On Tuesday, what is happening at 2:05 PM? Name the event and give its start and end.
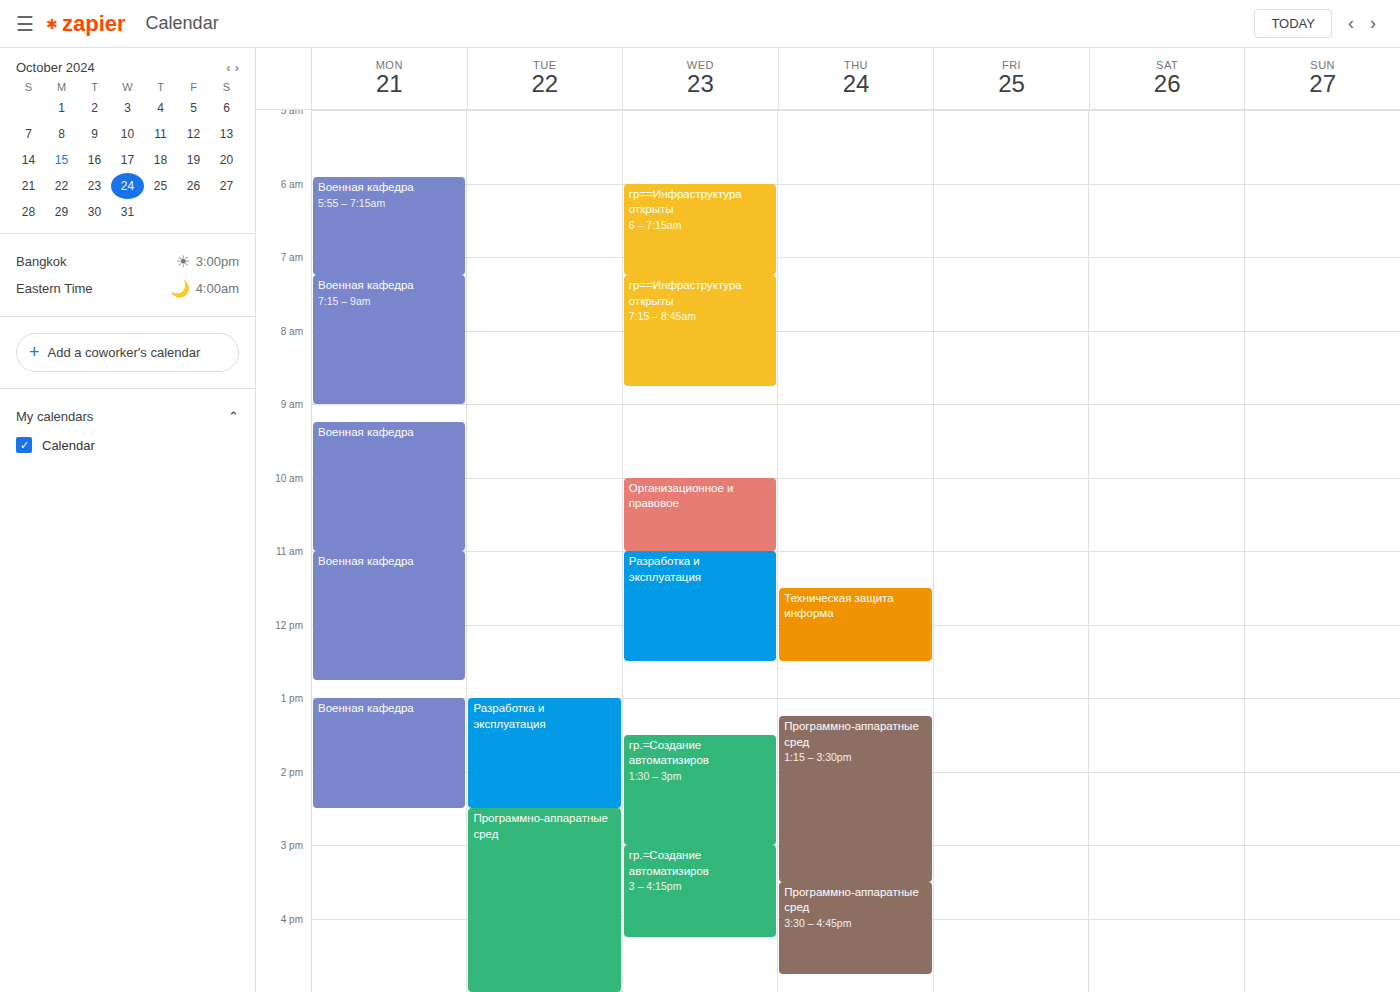
"Разработка и эксплуатация", 1:00 PM to 2:30 PM